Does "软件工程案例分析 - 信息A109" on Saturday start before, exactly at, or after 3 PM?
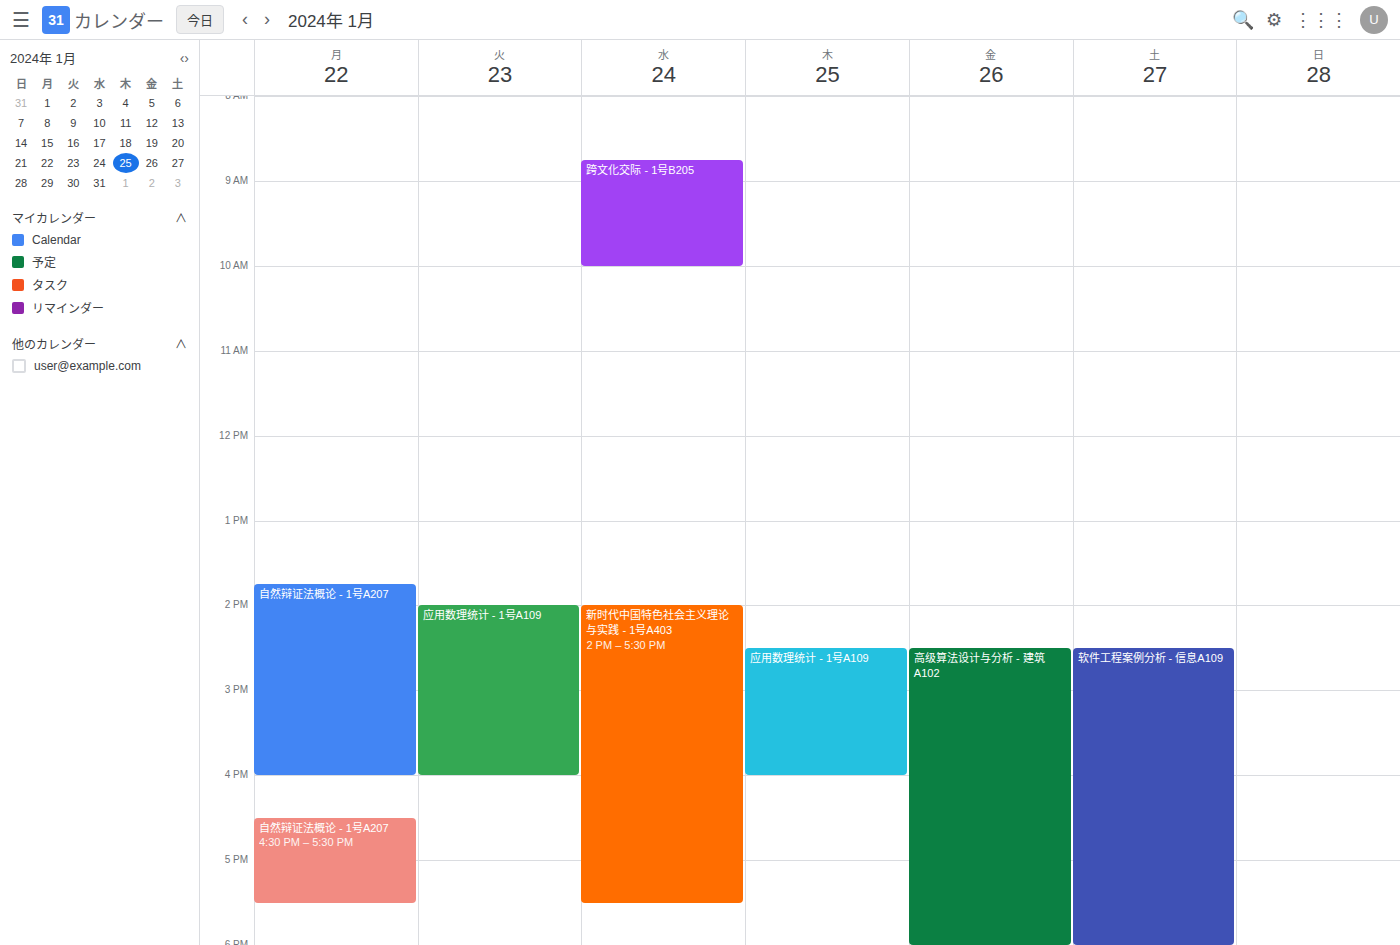
2:30 PM -- before 3 PM, 30 minutes above the 3 PM line.